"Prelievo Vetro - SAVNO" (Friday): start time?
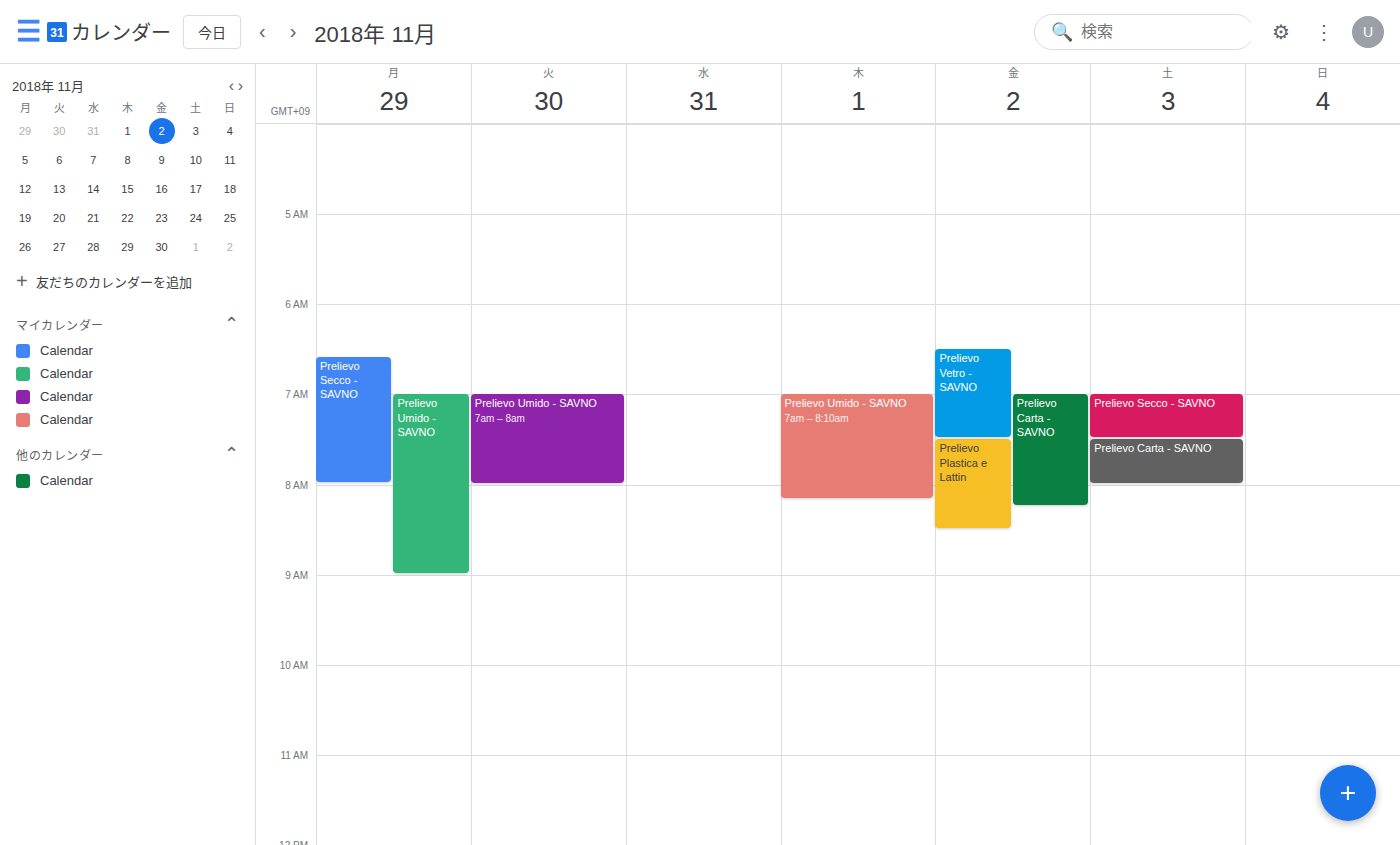
6:30 AM